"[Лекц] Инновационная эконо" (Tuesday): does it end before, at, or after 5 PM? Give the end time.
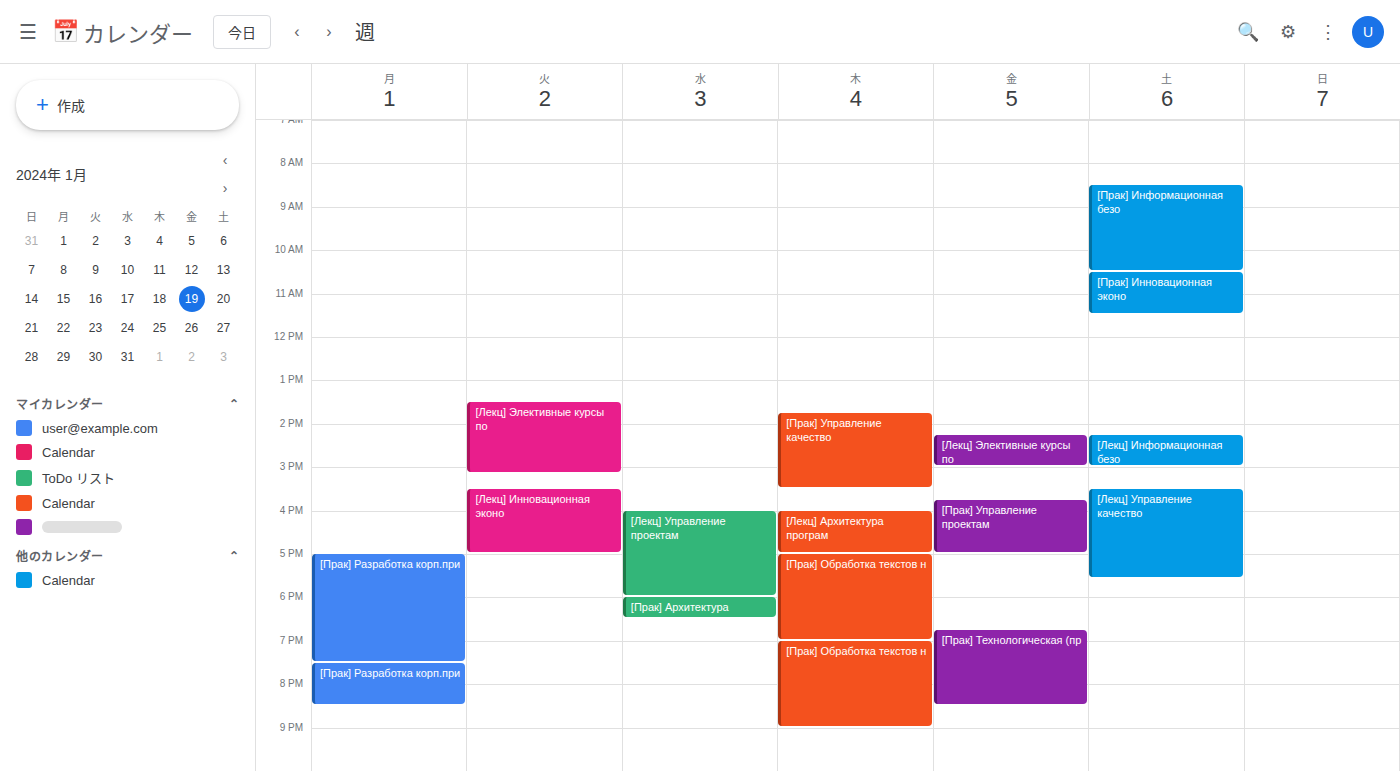
5:00 PM -- exactly at 5 PM, on the 5 PM line.